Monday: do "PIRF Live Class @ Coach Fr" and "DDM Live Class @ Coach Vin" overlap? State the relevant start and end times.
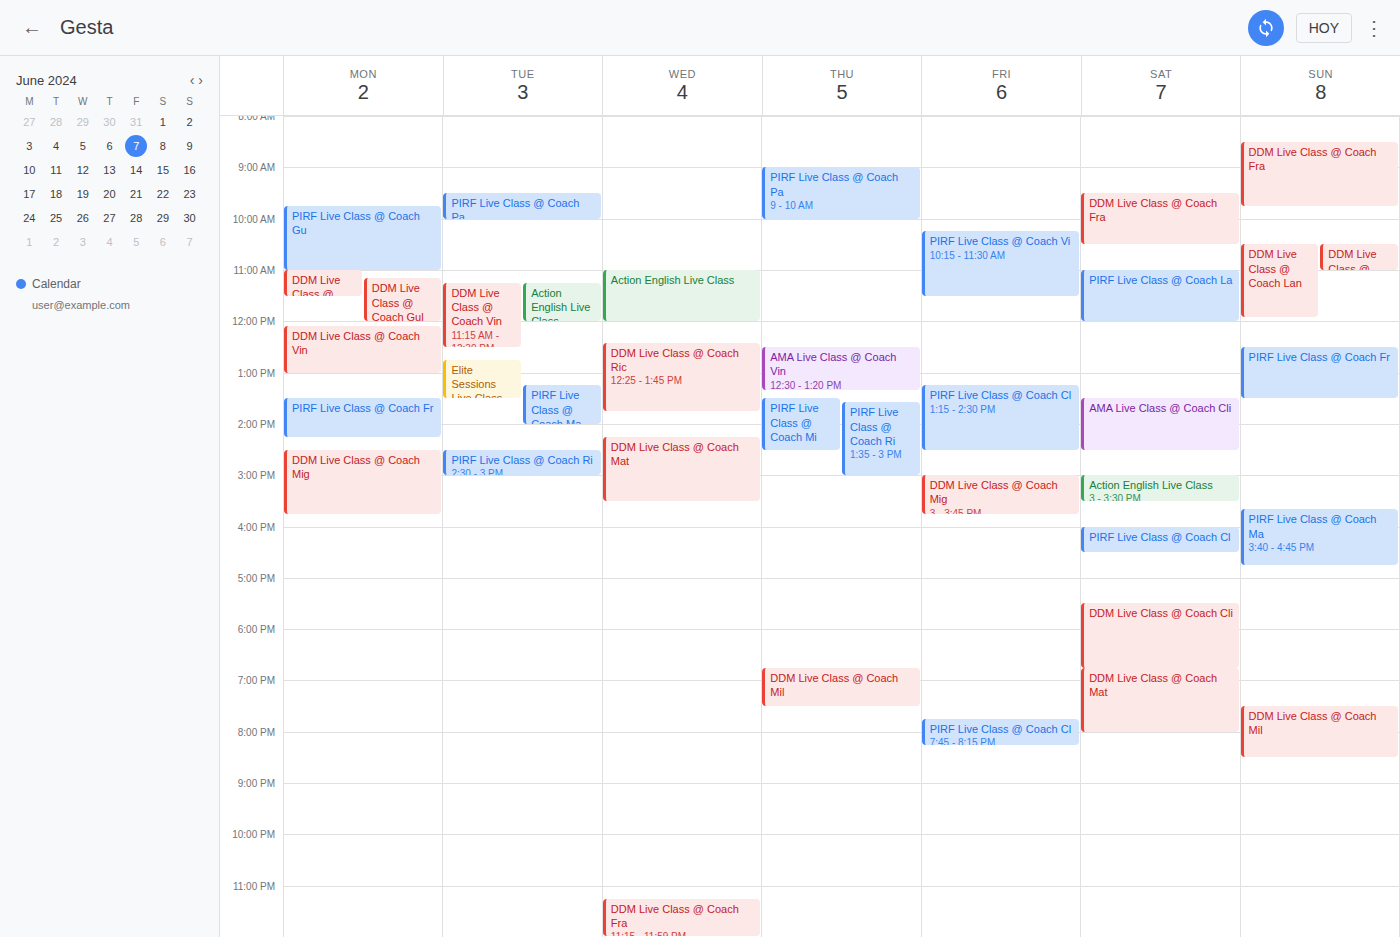
"DDM Live Class @ Coach Vin" ends at 1:00 PM and "PIRF Live Class @ Coach Fr" starts at 1:30 PM -- no overlap.